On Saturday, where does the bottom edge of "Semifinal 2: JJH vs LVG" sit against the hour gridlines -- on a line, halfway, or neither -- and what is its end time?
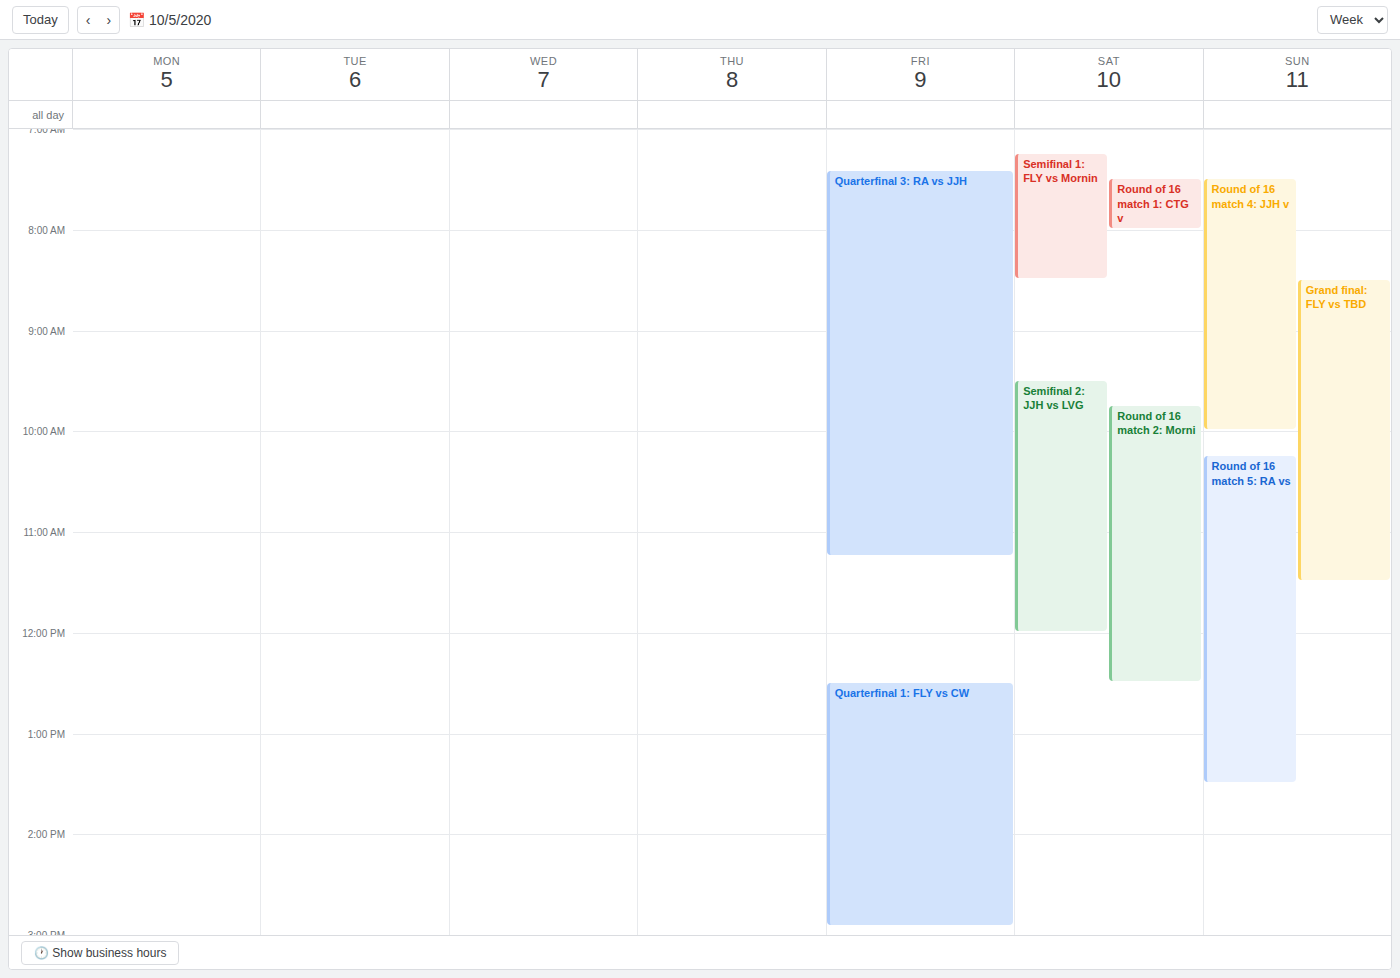
12:00 PM -- exactly on the 12 PM line.